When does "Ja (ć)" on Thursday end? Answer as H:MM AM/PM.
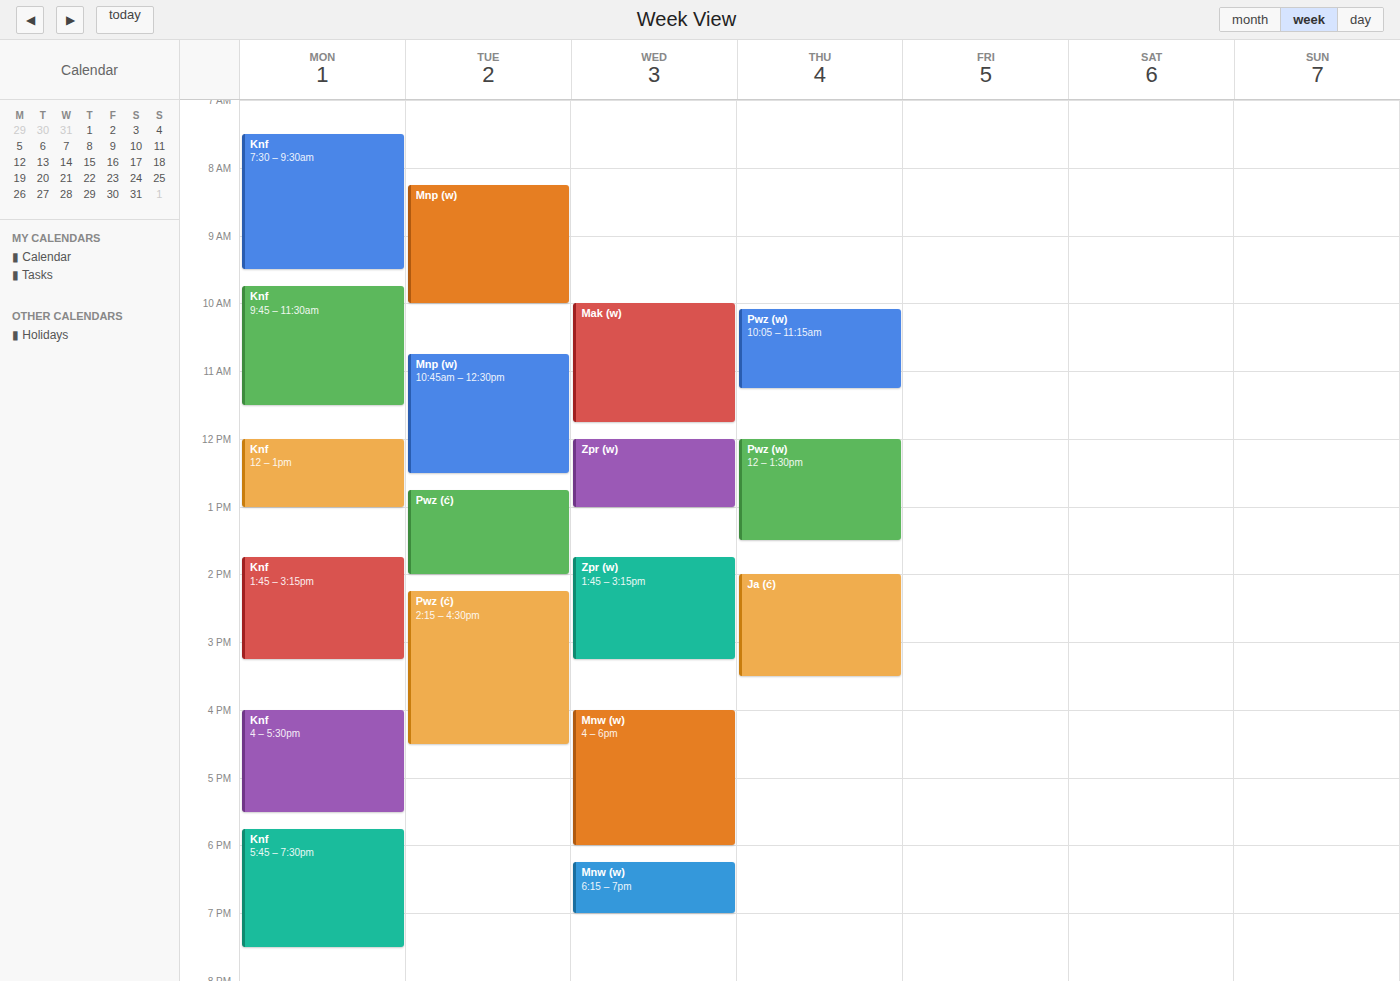
3:30 PM